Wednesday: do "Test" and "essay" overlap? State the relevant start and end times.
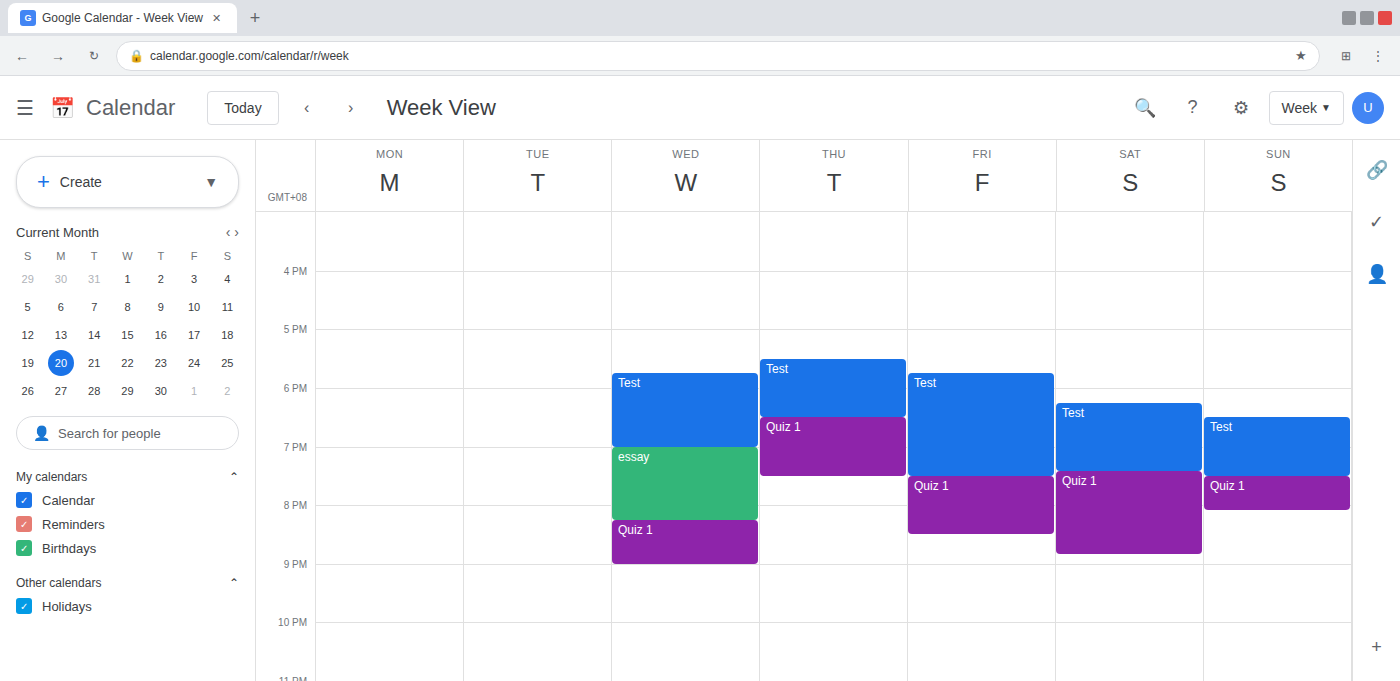
"Test" ends at 7:00 PM, exactly when "essay" starts -- they touch but do not overlap.